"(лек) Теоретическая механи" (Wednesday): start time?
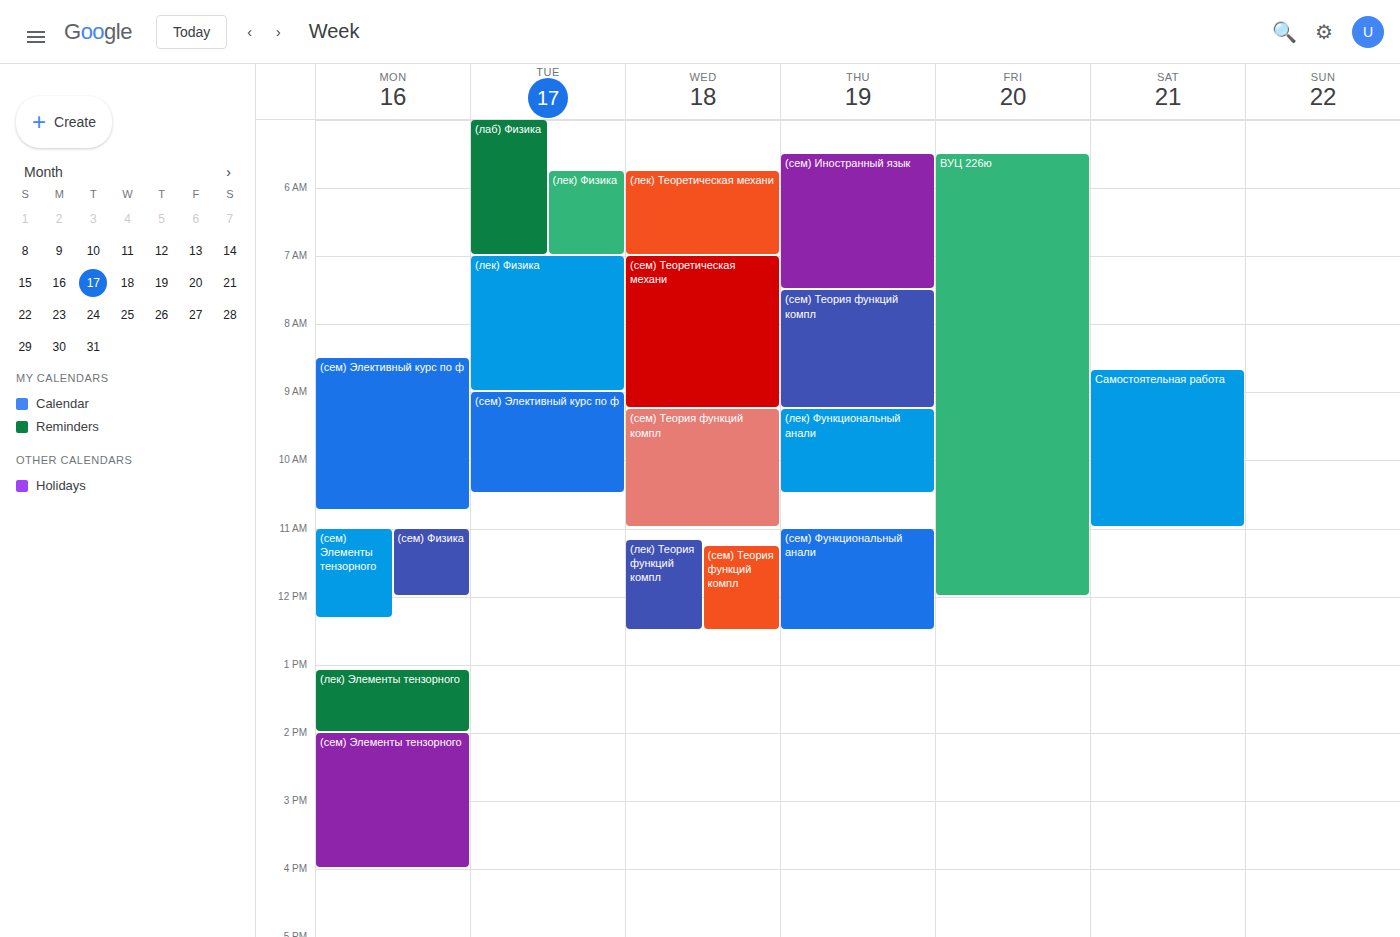
5:45 AM